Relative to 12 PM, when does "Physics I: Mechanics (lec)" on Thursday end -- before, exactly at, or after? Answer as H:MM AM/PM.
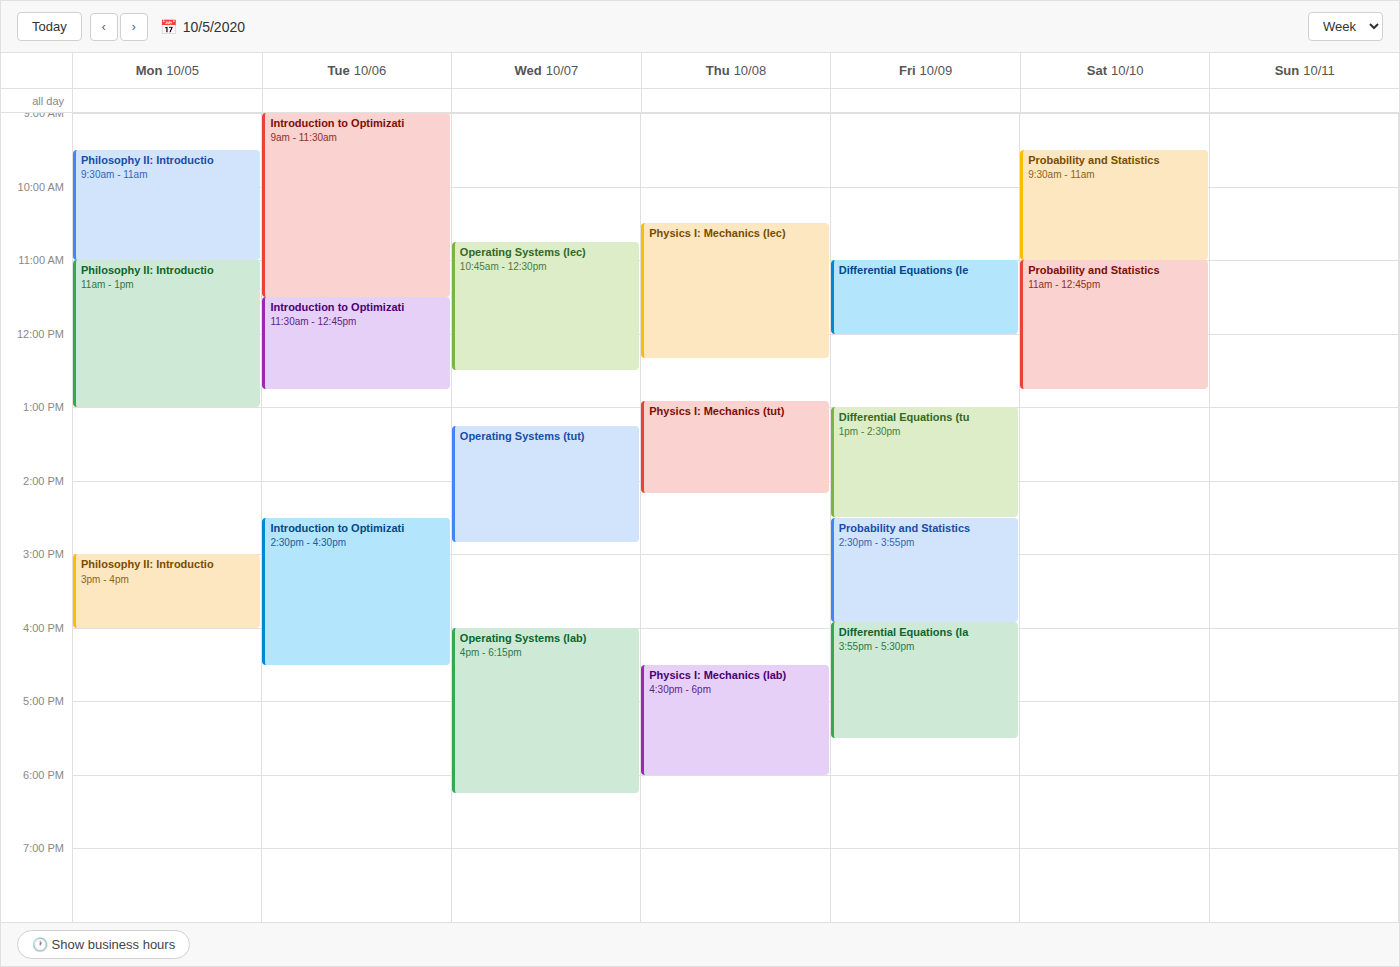
12:20 PM -- after 12 PM, 20 minutes below the 12 PM line.